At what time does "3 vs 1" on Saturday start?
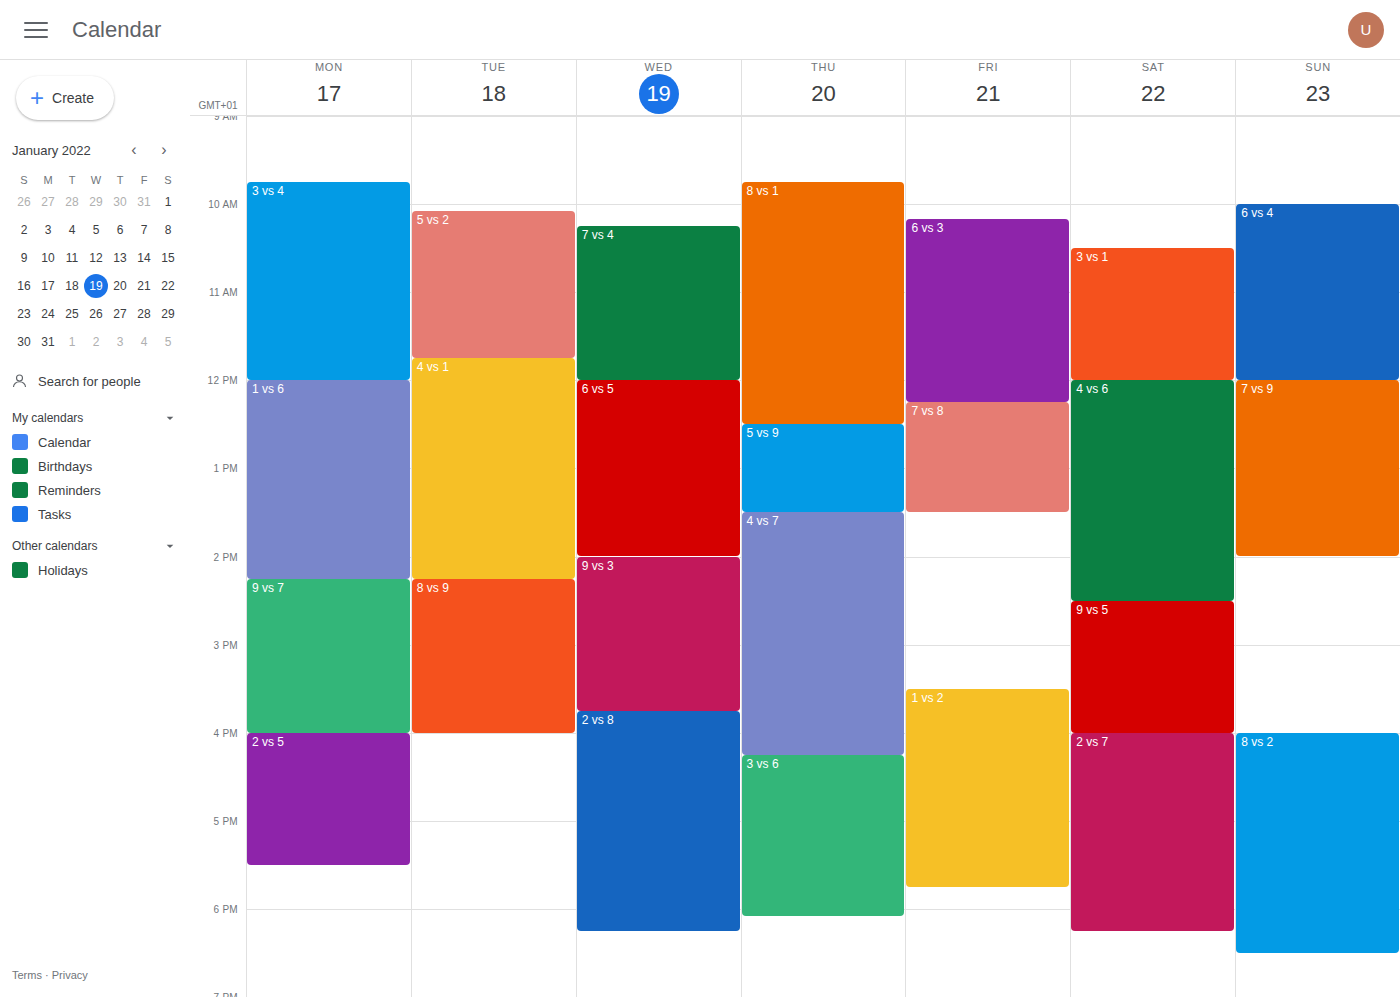
10:30 AM